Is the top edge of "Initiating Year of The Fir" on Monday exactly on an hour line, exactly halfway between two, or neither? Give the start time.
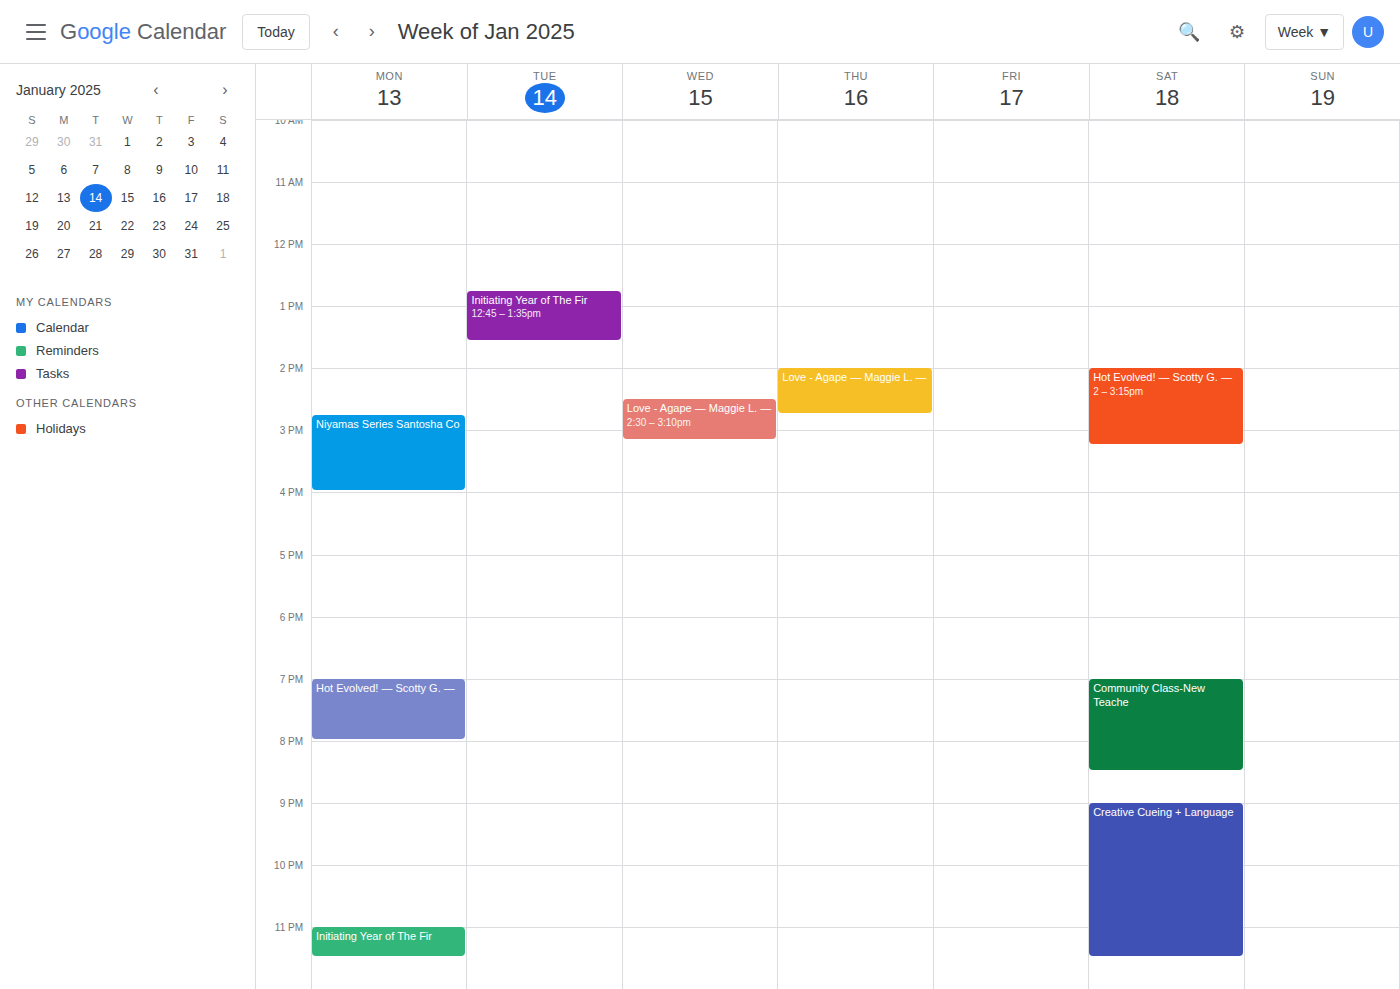
11:00 PM -- exactly on the 11 PM line.